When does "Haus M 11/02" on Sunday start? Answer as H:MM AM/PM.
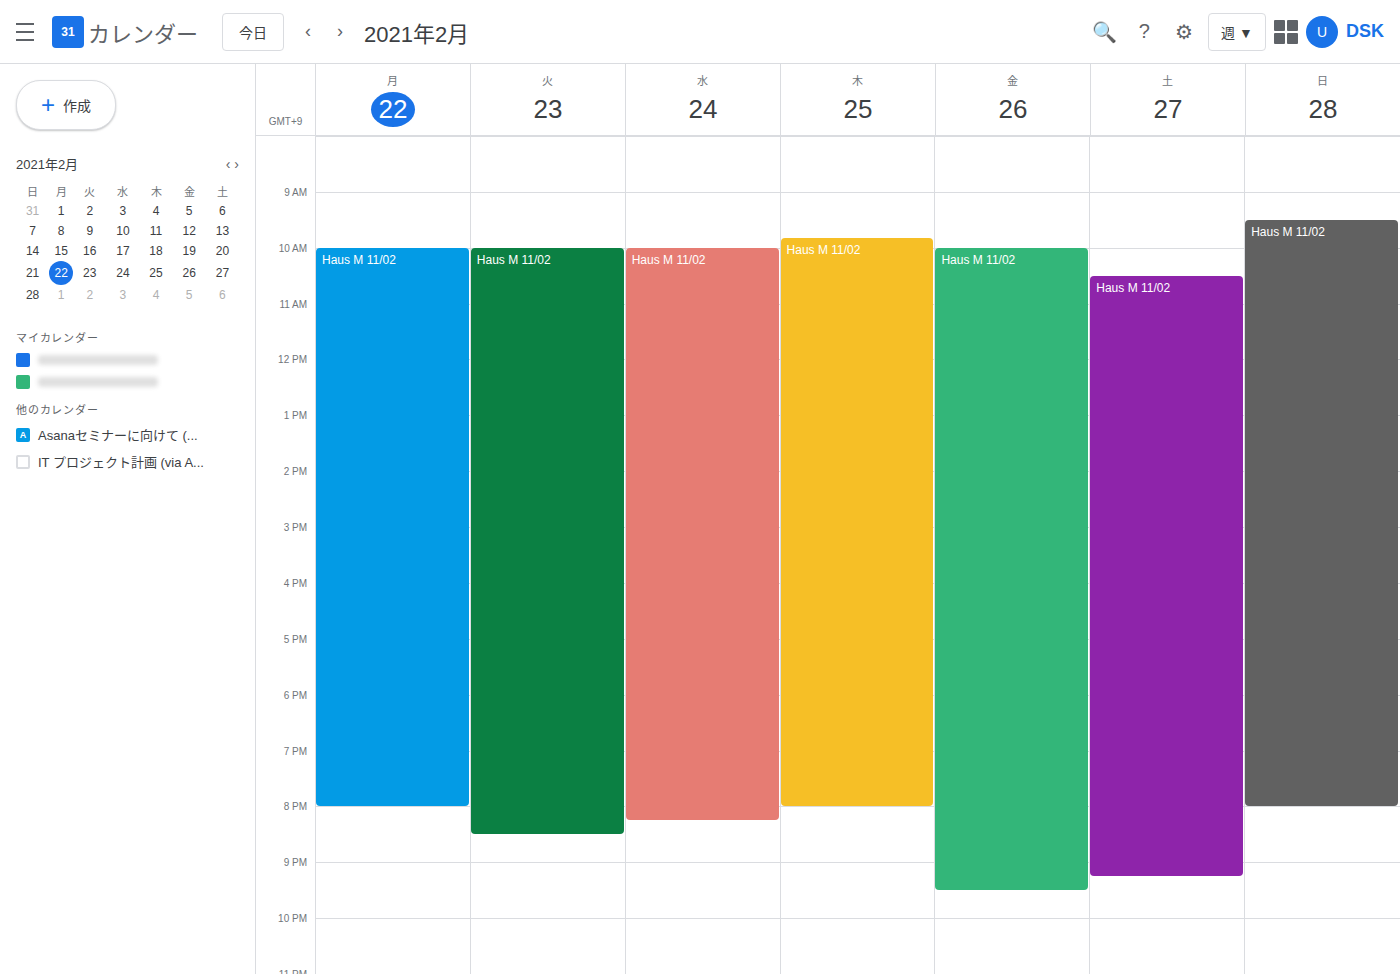
9:30 AM